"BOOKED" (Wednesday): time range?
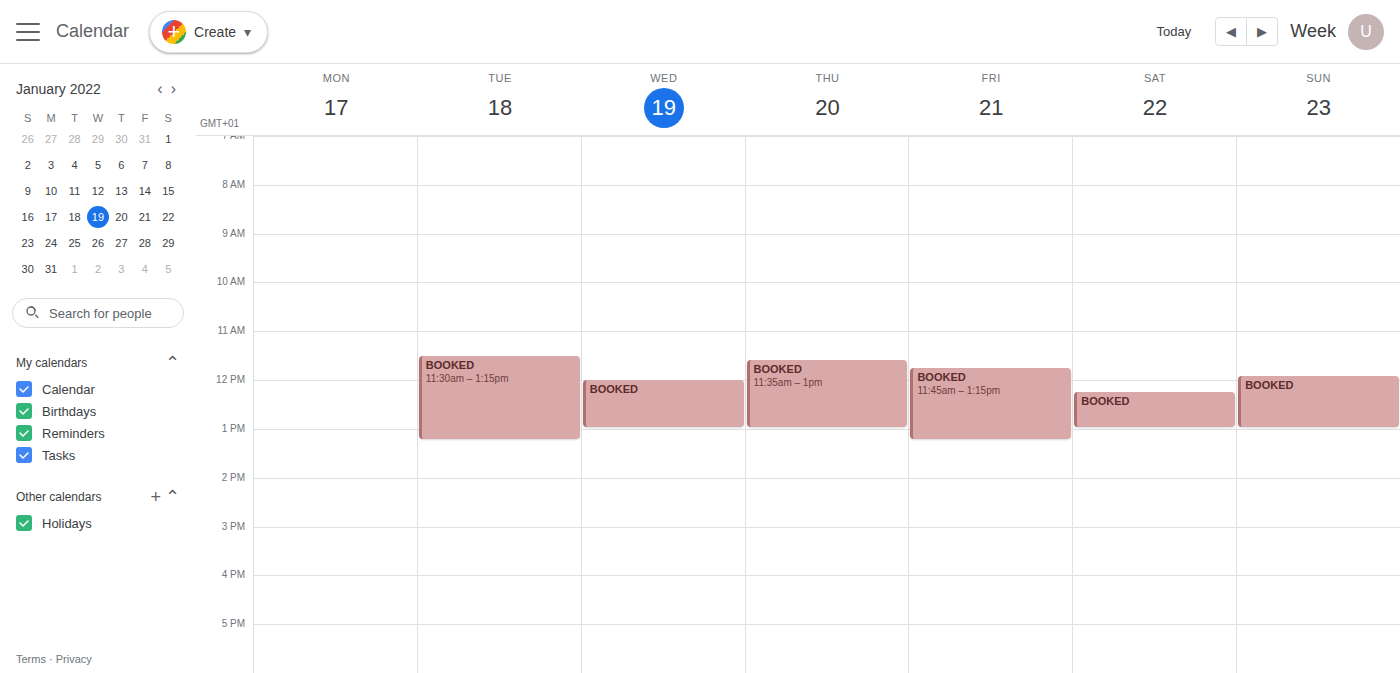
12:00 to 13:00